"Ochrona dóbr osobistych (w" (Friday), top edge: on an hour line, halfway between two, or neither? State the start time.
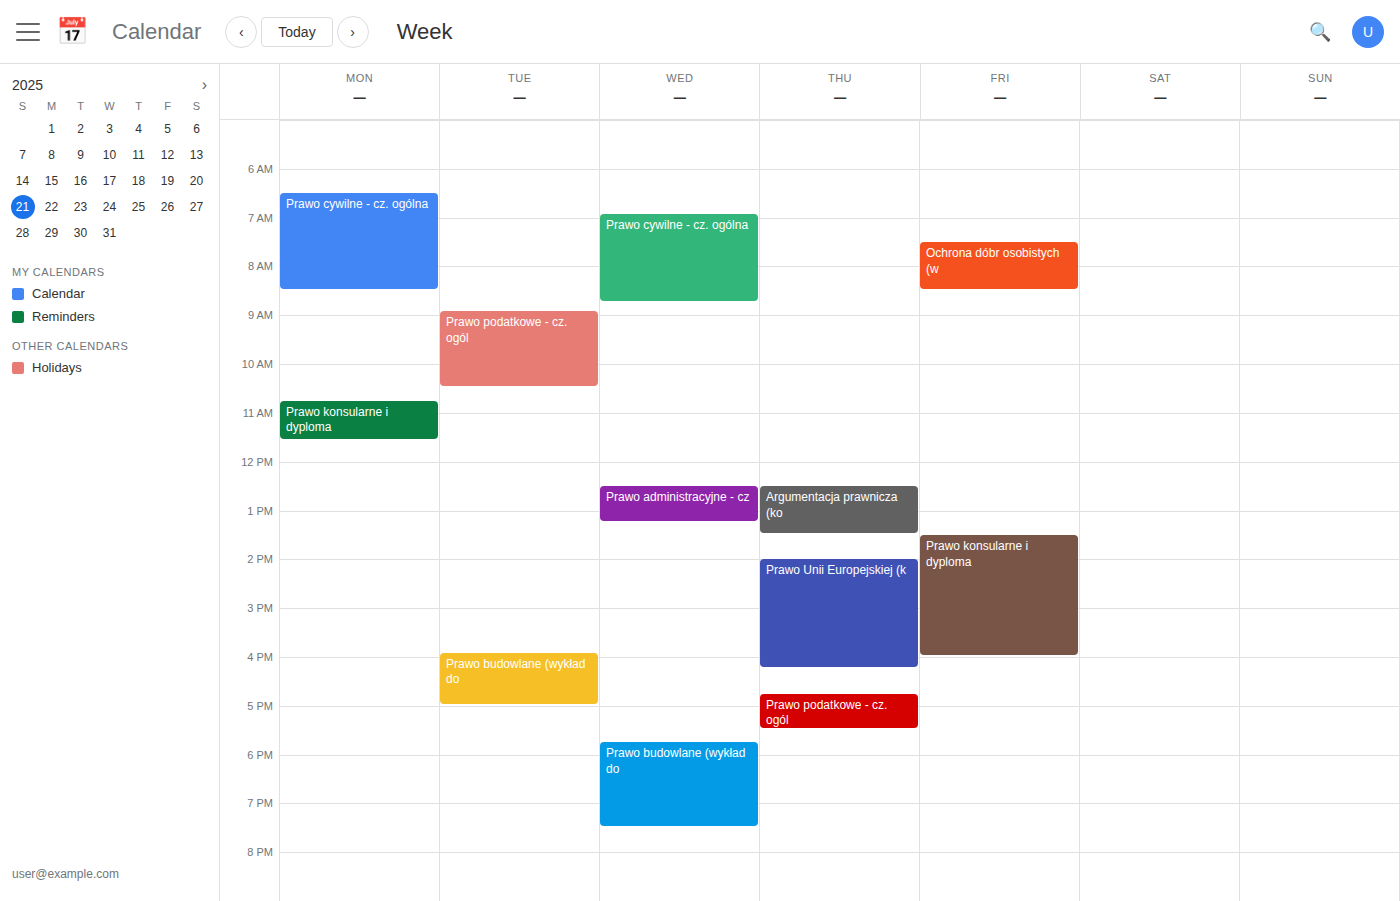
7:30 AM -- halfway between the 7 AM and 8 AM lines.